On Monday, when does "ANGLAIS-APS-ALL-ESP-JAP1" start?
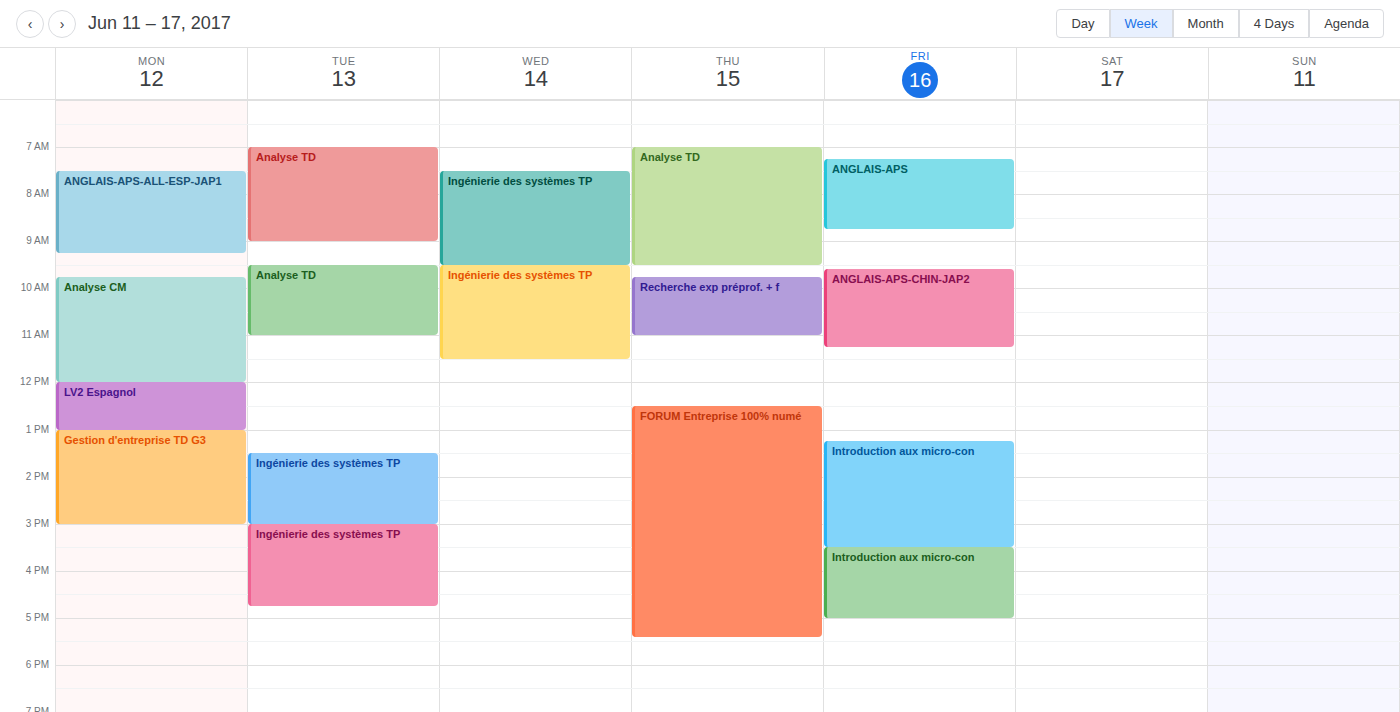
7:30 AM